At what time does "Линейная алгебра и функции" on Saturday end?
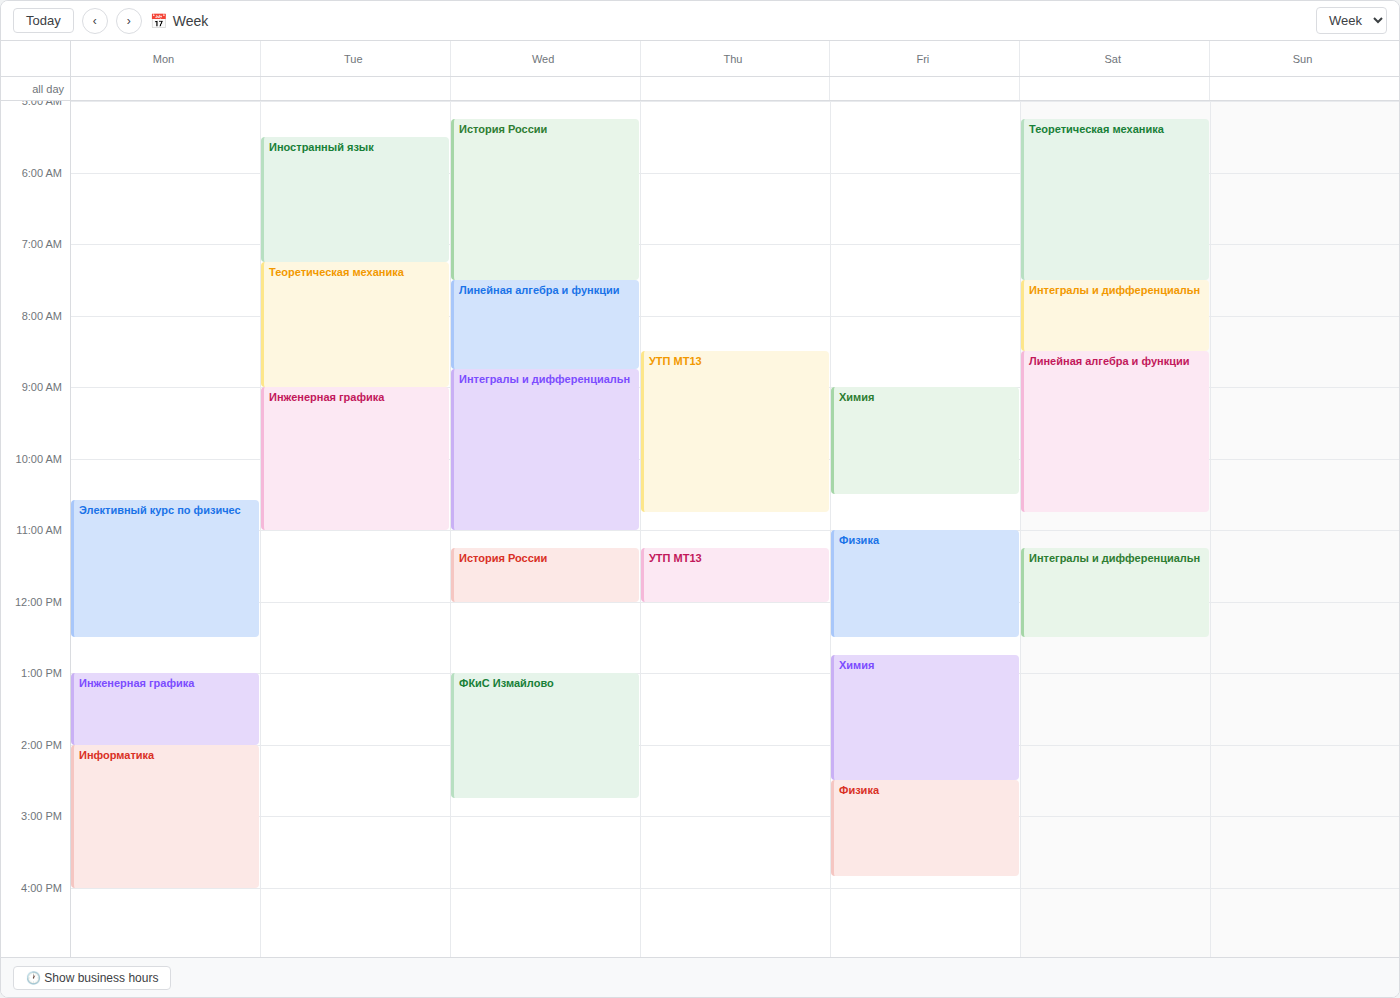
10:45 AM